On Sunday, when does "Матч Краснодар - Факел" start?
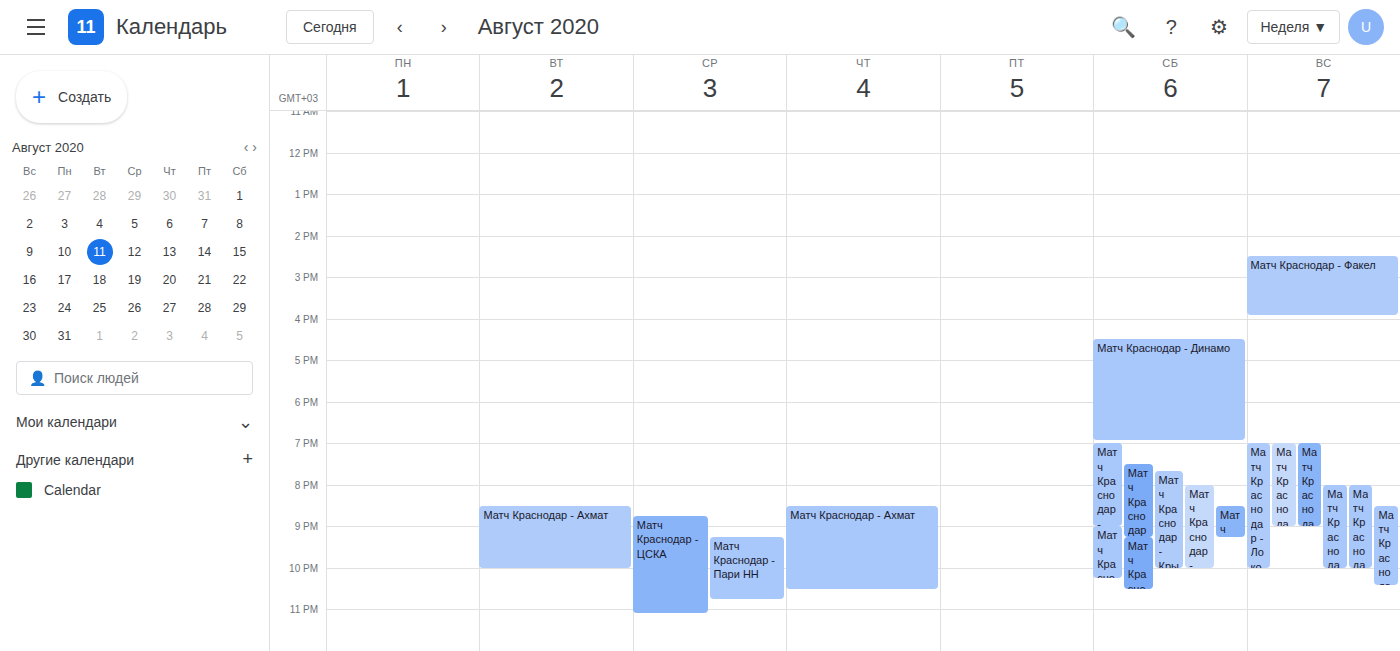
14:30